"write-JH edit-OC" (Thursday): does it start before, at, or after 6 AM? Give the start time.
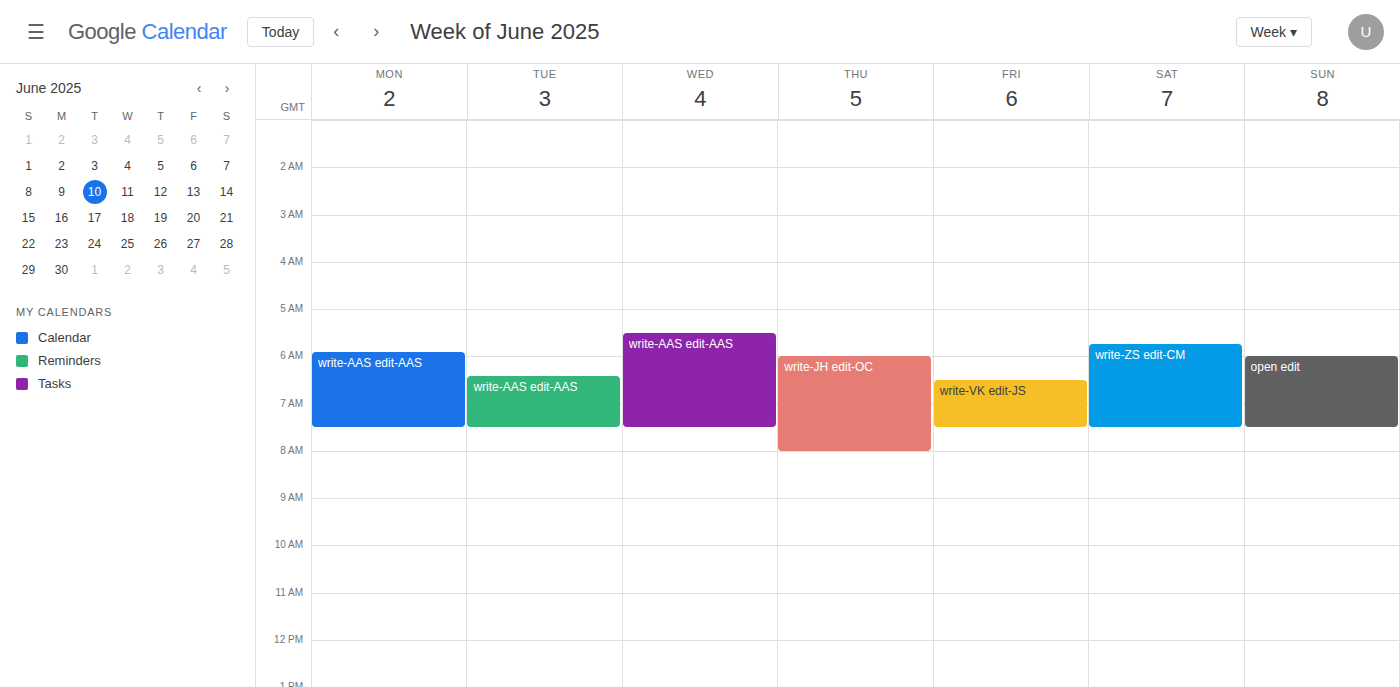
6:00 AM -- exactly at 6 AM, on the 6 AM line.